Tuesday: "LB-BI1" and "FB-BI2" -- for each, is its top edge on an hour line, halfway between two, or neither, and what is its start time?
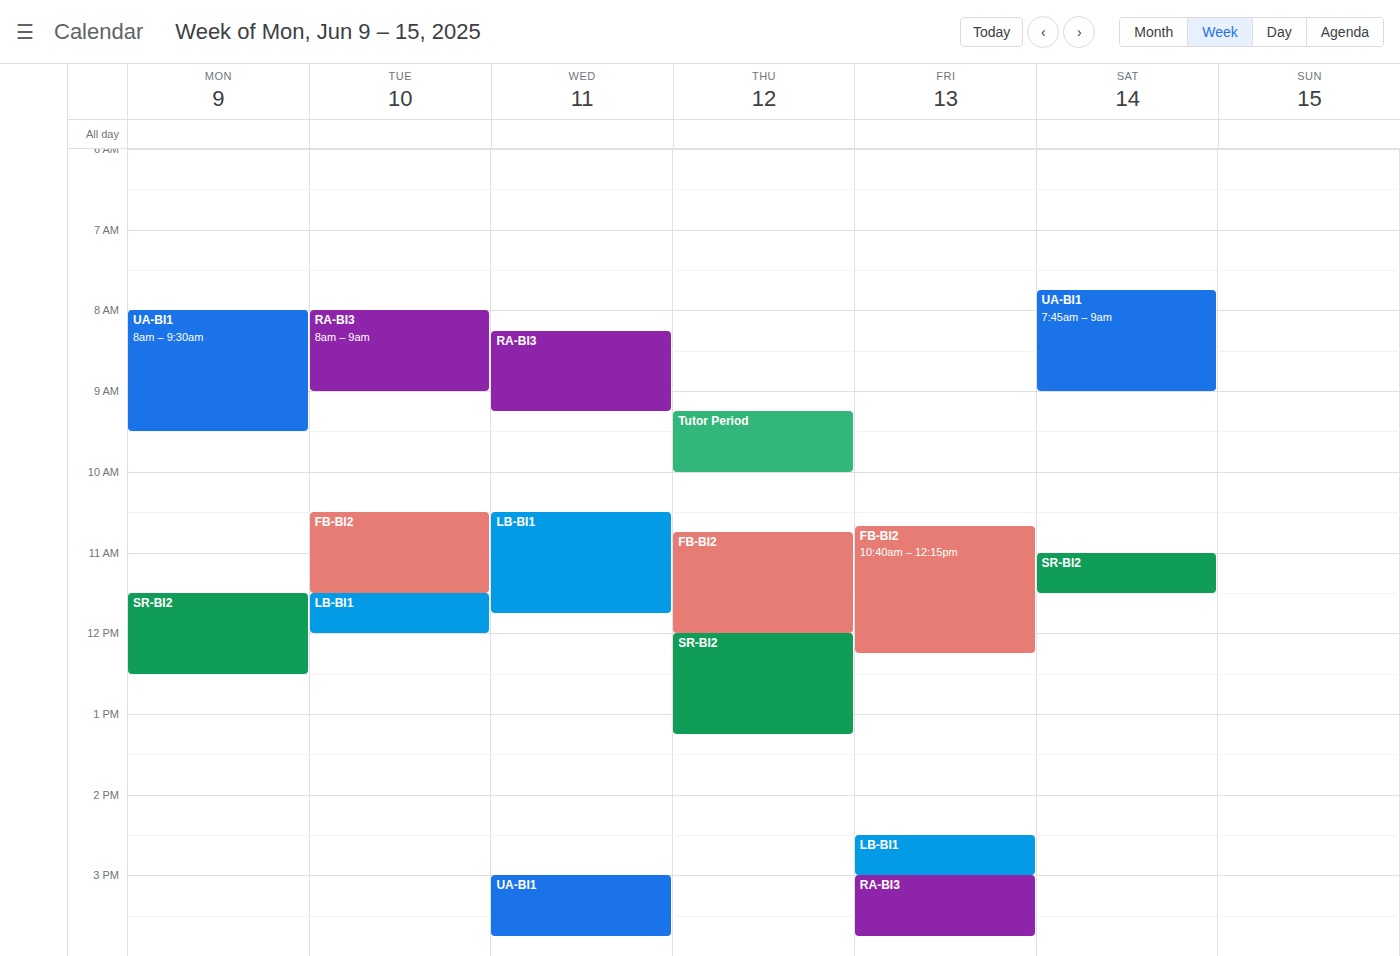
"LB-BI1": 11:30 AM, halfway between the 11 AM and 12 PM lines. "FB-BI2": 10:30 AM, halfway between the 10 AM and 11 AM lines.